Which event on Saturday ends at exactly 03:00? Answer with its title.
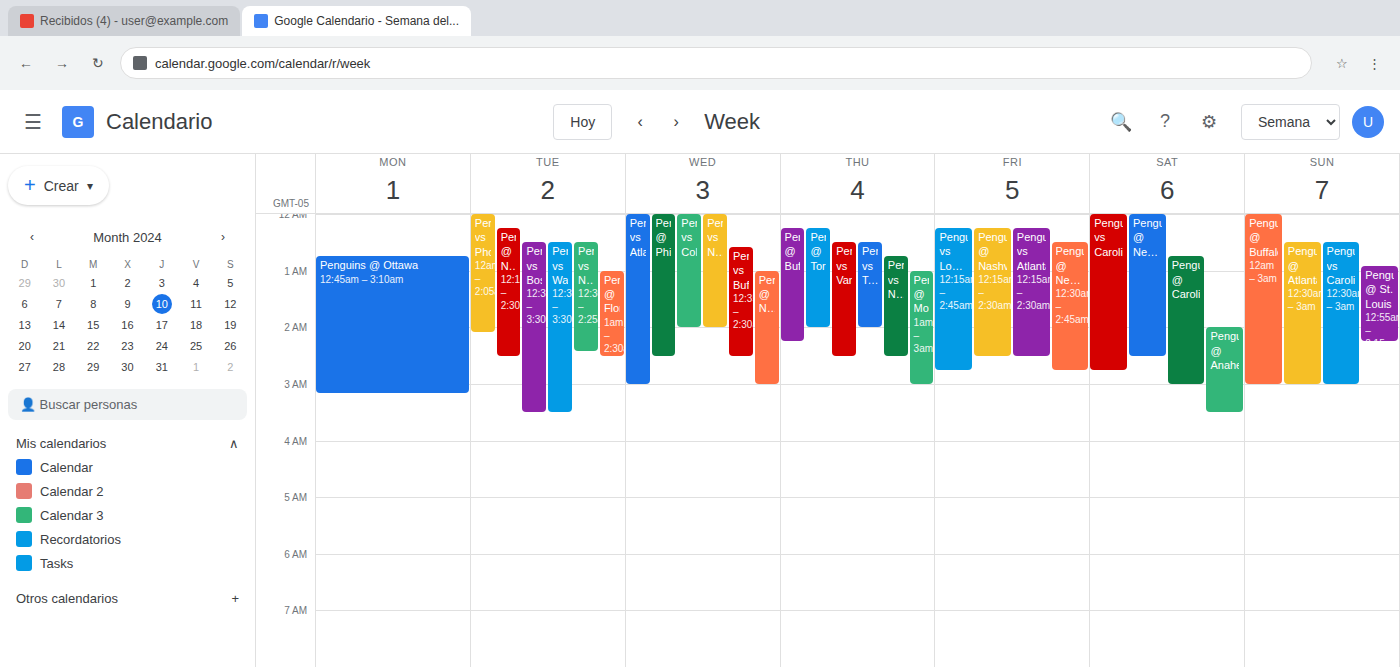
"Penguins @ Carolina"